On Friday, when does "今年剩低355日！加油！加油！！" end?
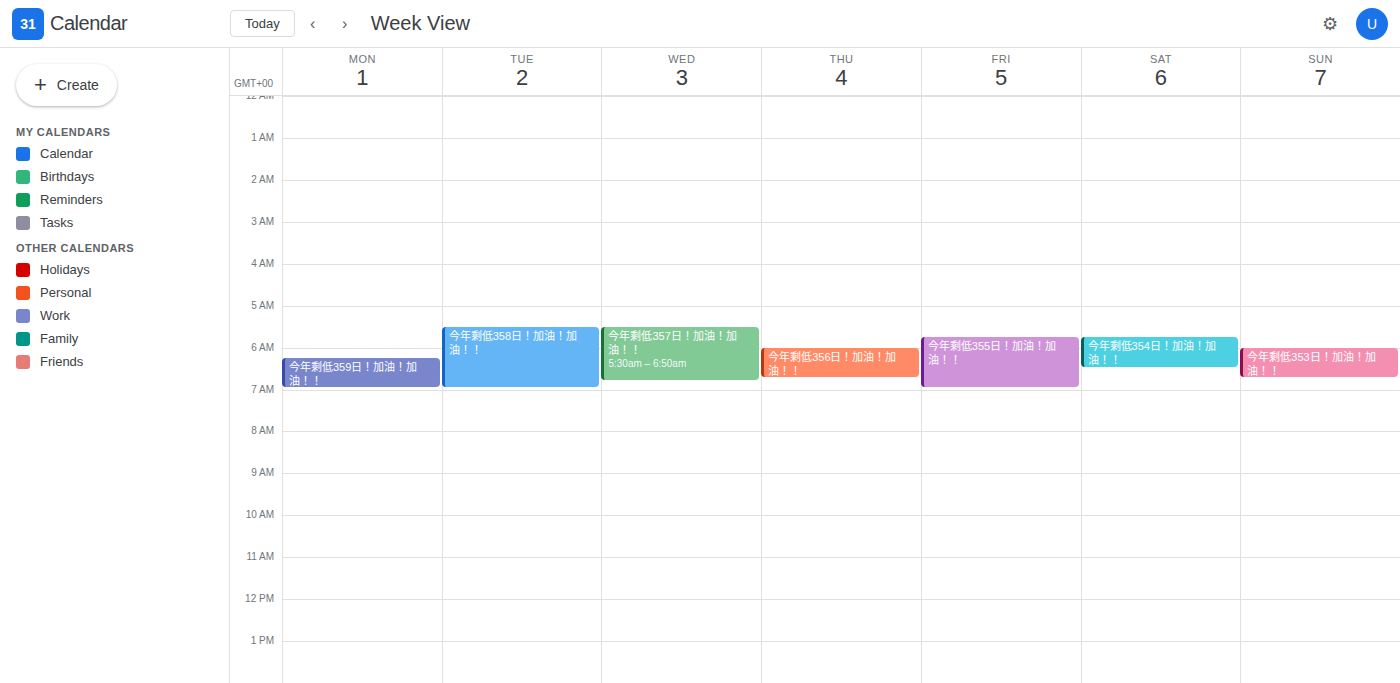
7:00 AM